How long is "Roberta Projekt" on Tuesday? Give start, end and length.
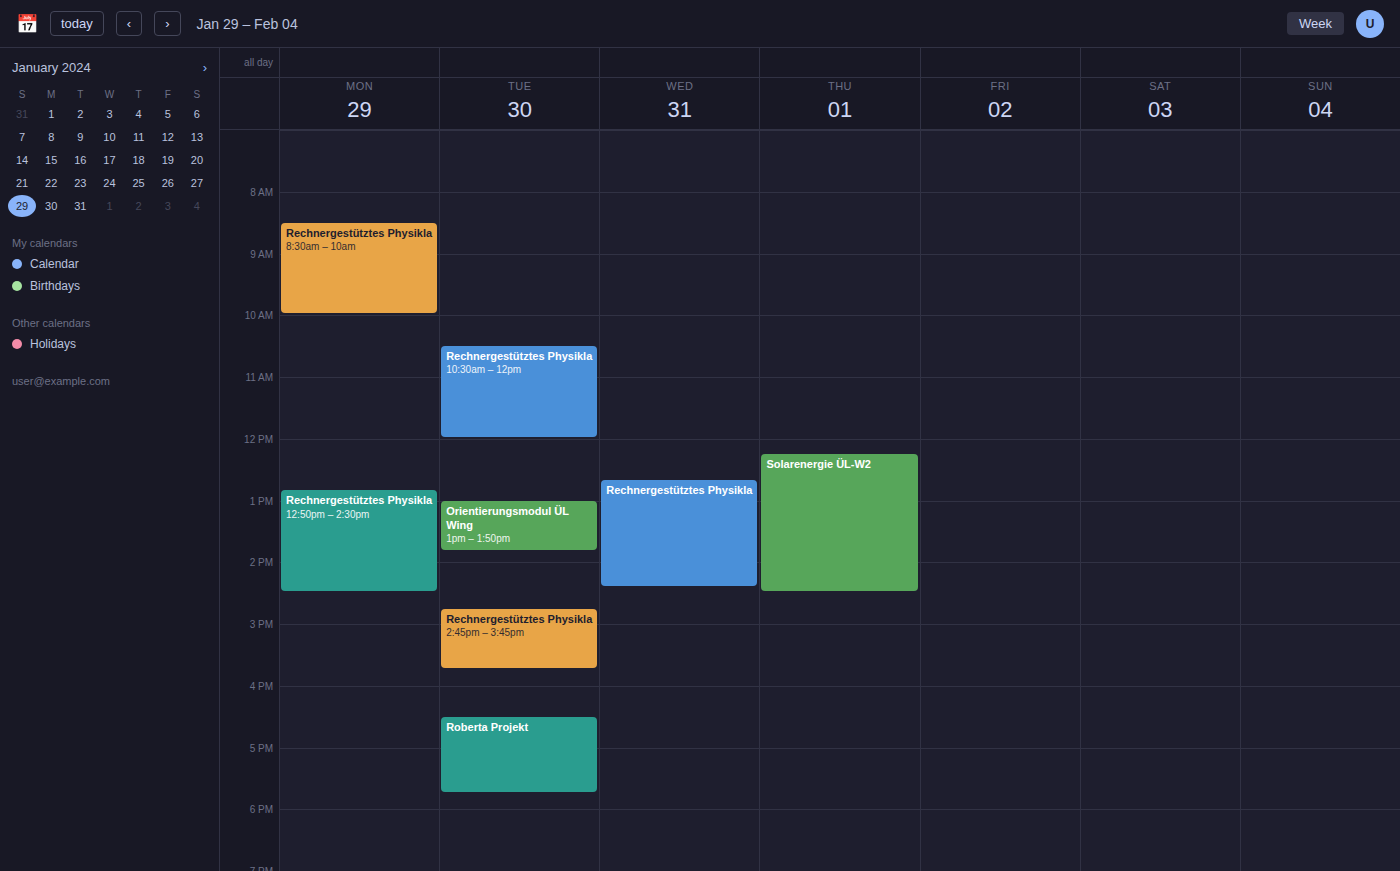
4:30 PM to 5:45 PM, 1 hour 15 minutes